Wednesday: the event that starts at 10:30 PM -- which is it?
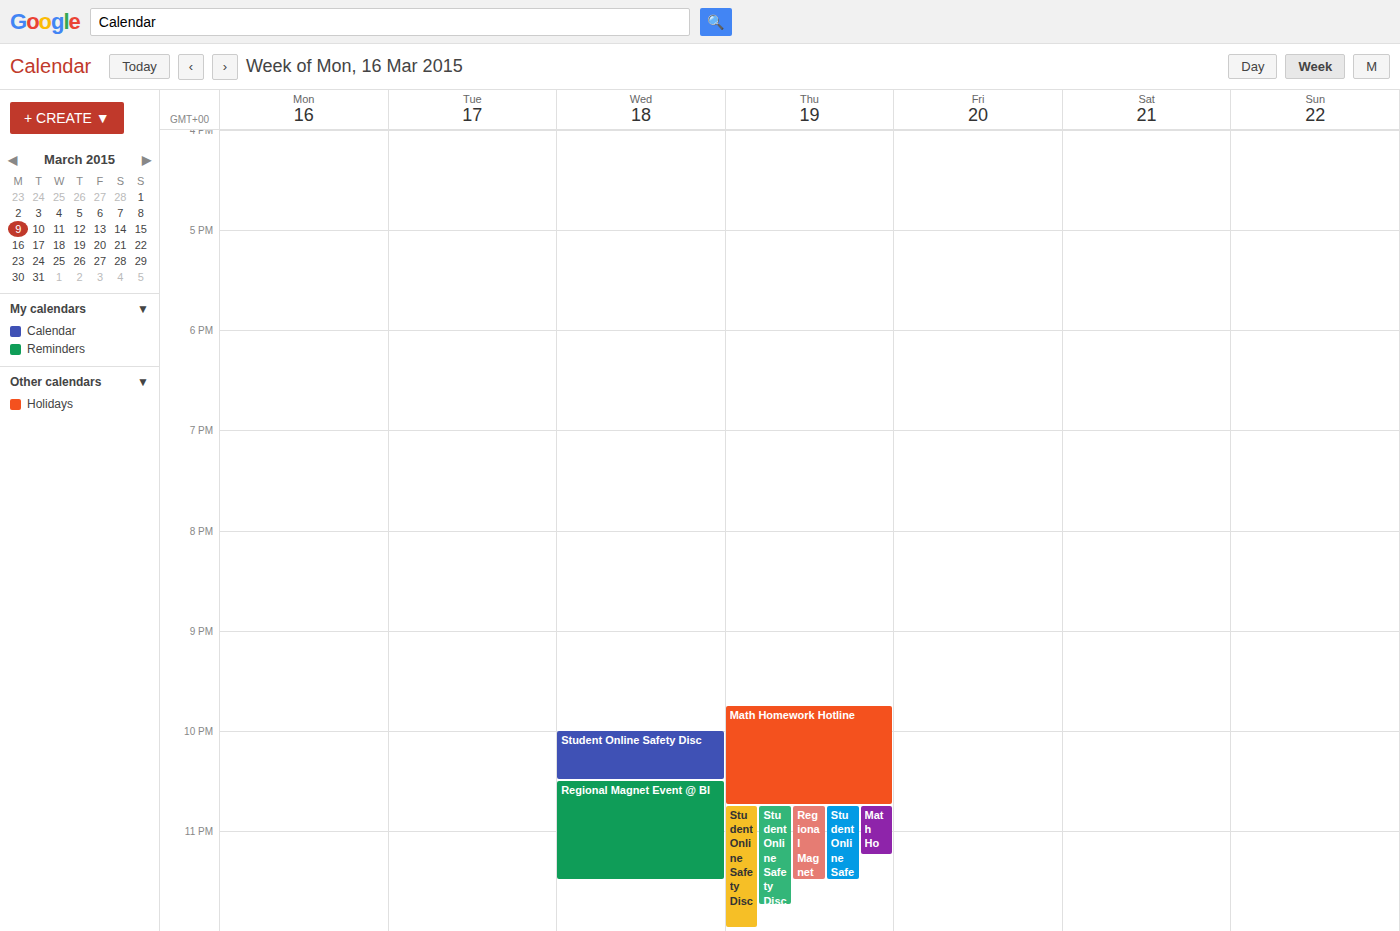
"Regional Magnet Event @ Bl"